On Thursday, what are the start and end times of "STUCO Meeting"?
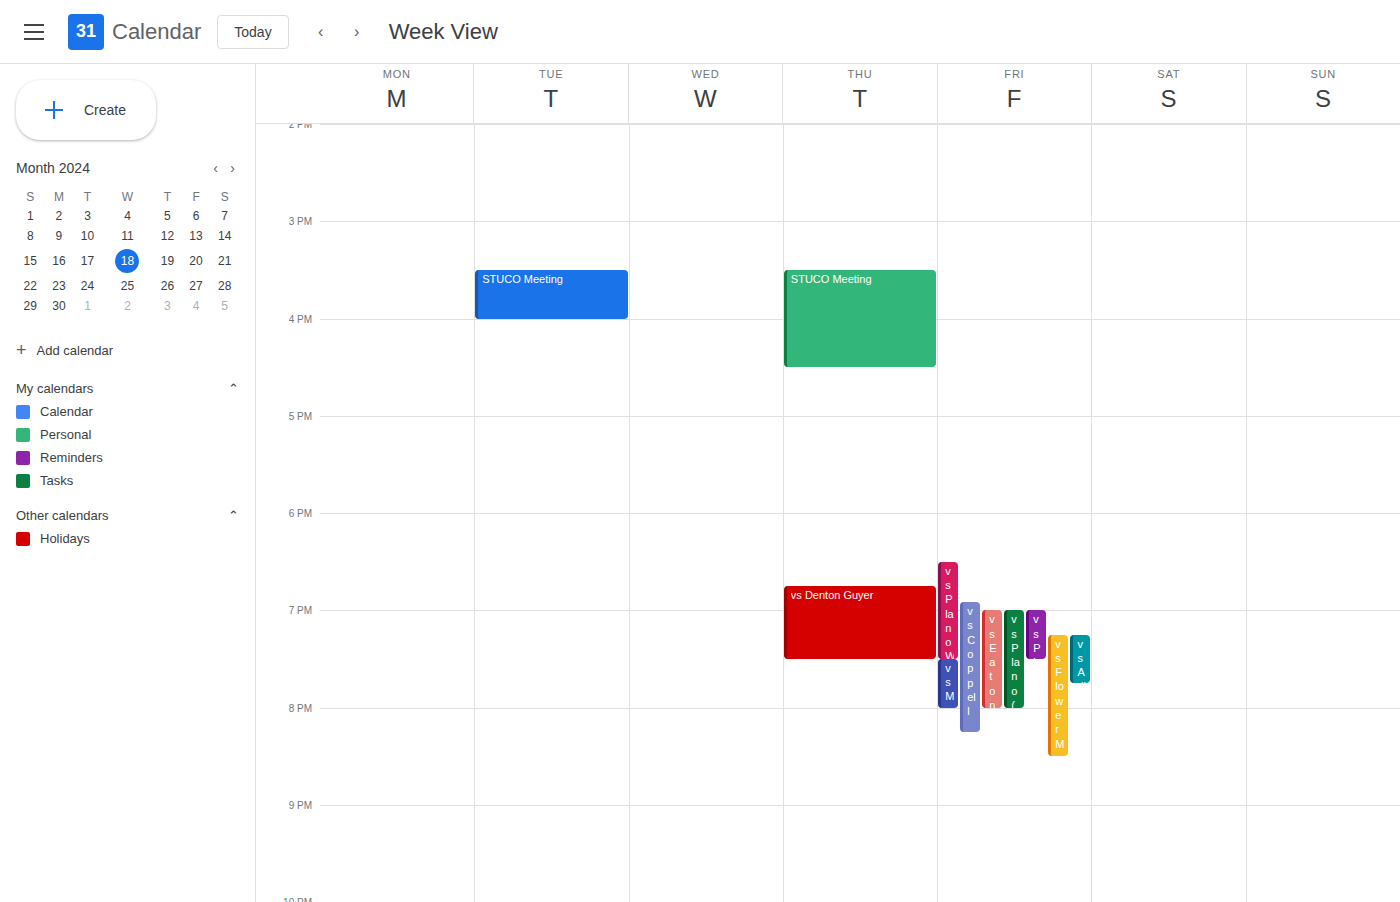
3:30 PM to 4:30 PM